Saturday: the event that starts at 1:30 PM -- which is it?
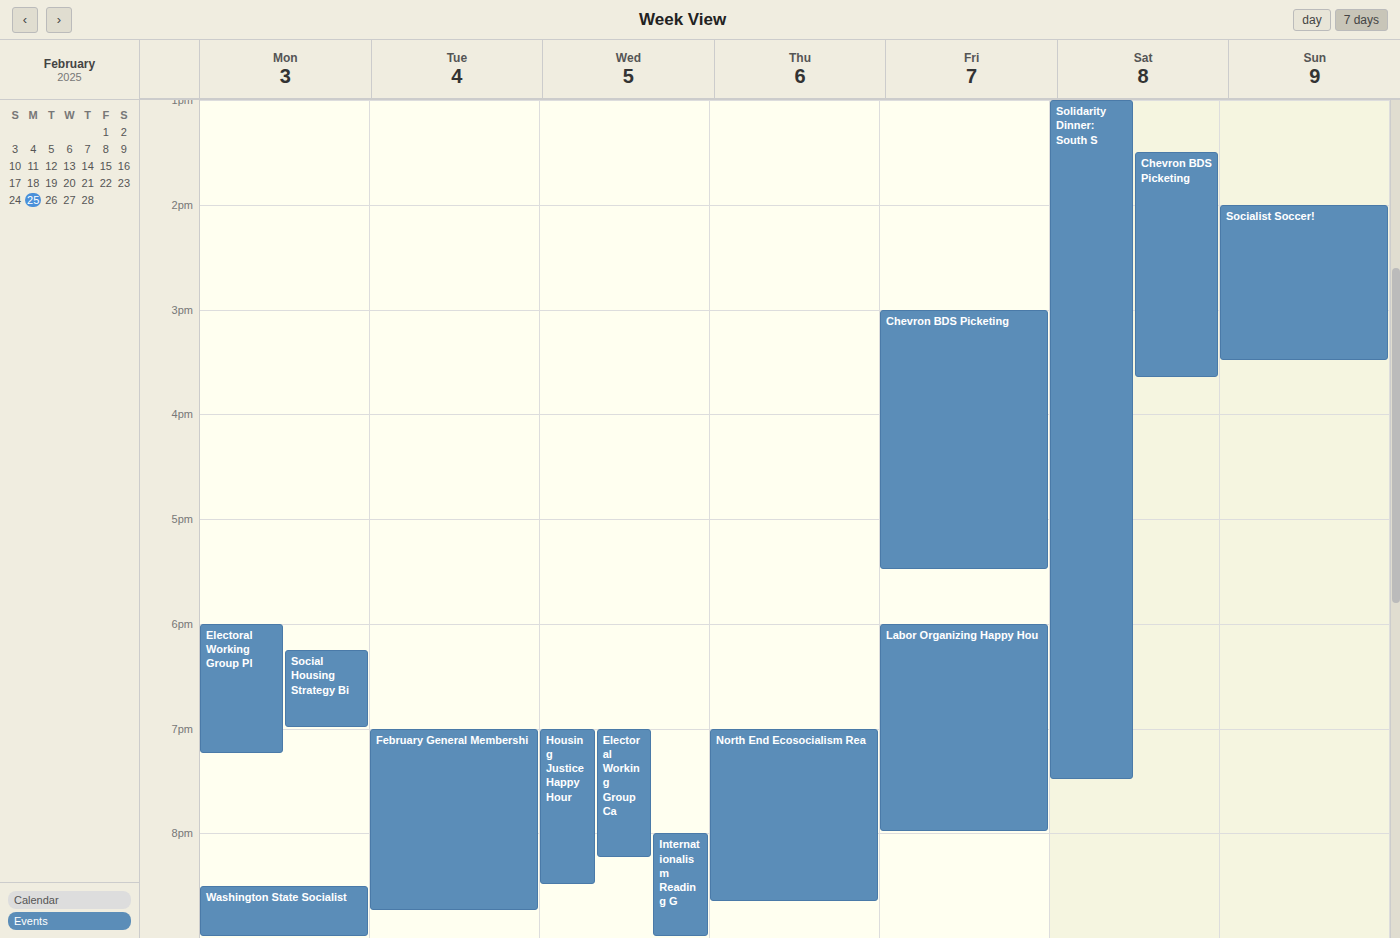
"Chevron BDS Picketing"